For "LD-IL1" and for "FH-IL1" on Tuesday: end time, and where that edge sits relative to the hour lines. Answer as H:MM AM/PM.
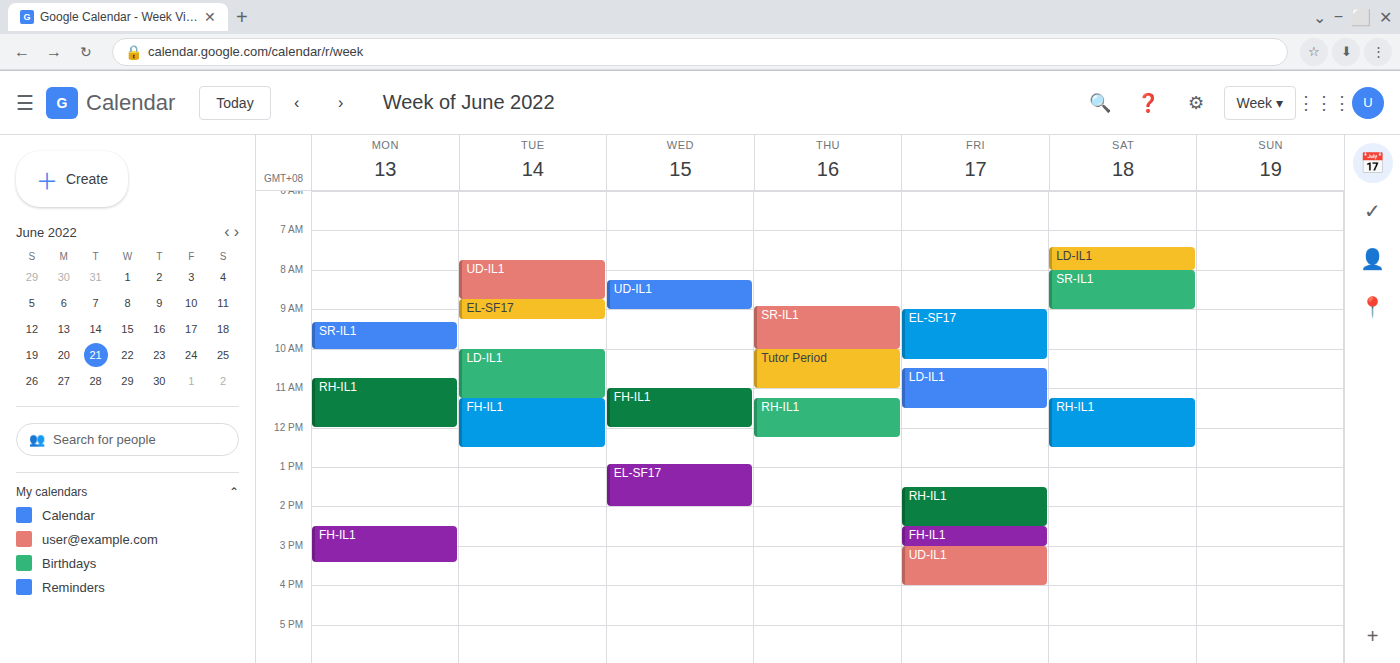
"LD-IL1": 11:15 AM, neither: a quarter of the way from the 11 AM line to the 12 PM line. "FH-IL1": 12:30 PM, halfway between the 12 PM and 1 PM lines.